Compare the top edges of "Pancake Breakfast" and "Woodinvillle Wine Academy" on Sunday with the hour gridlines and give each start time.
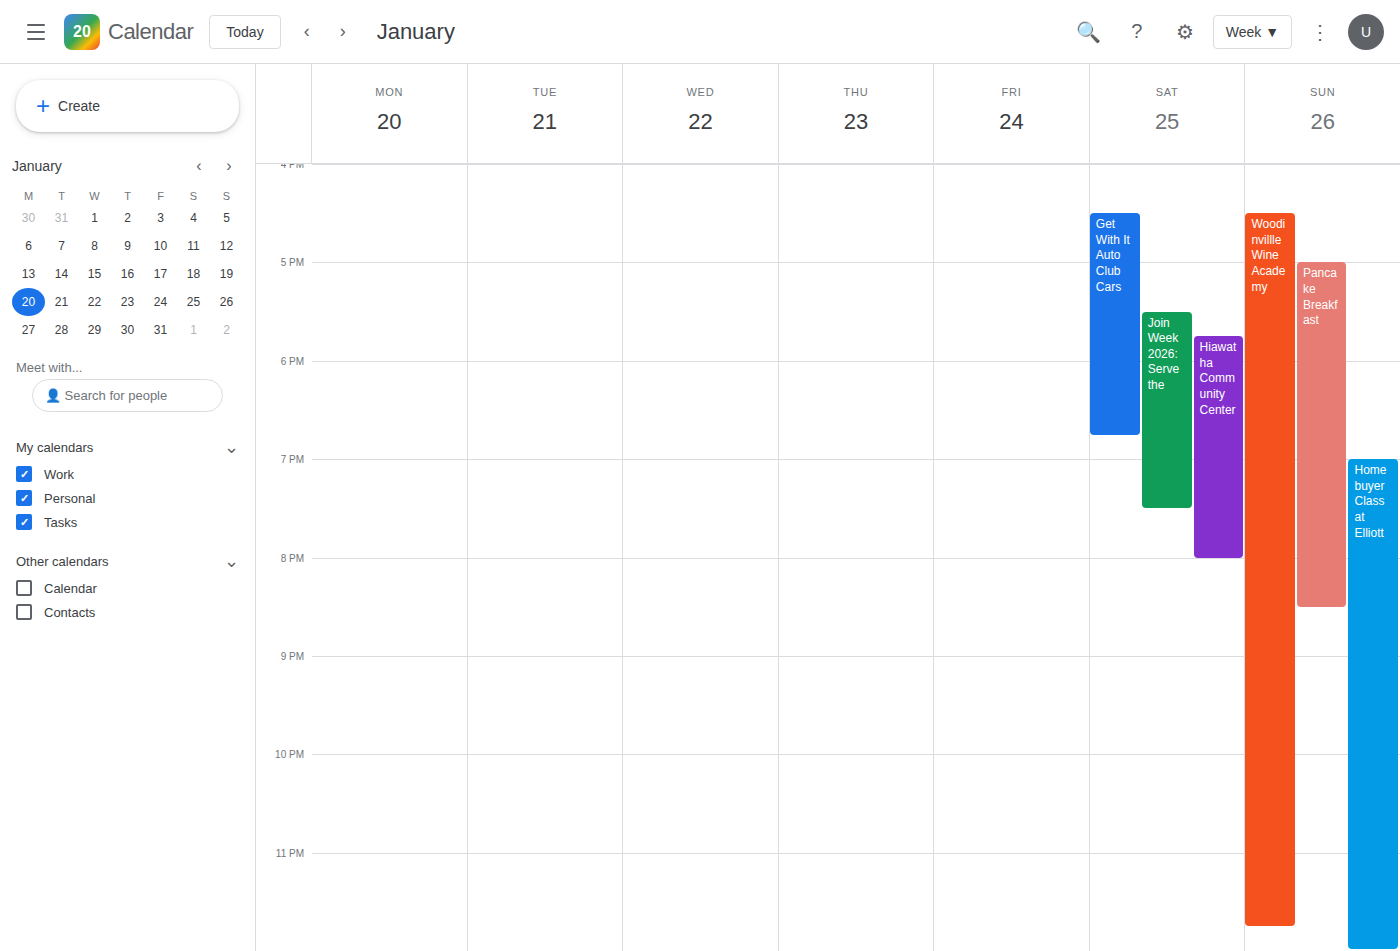
"Pancake Breakfast": 5:00 PM, exactly on the 5 PM line. "Woodinvillle Wine Academy": 4:30 PM, halfway between the 4 PM and 5 PM lines.